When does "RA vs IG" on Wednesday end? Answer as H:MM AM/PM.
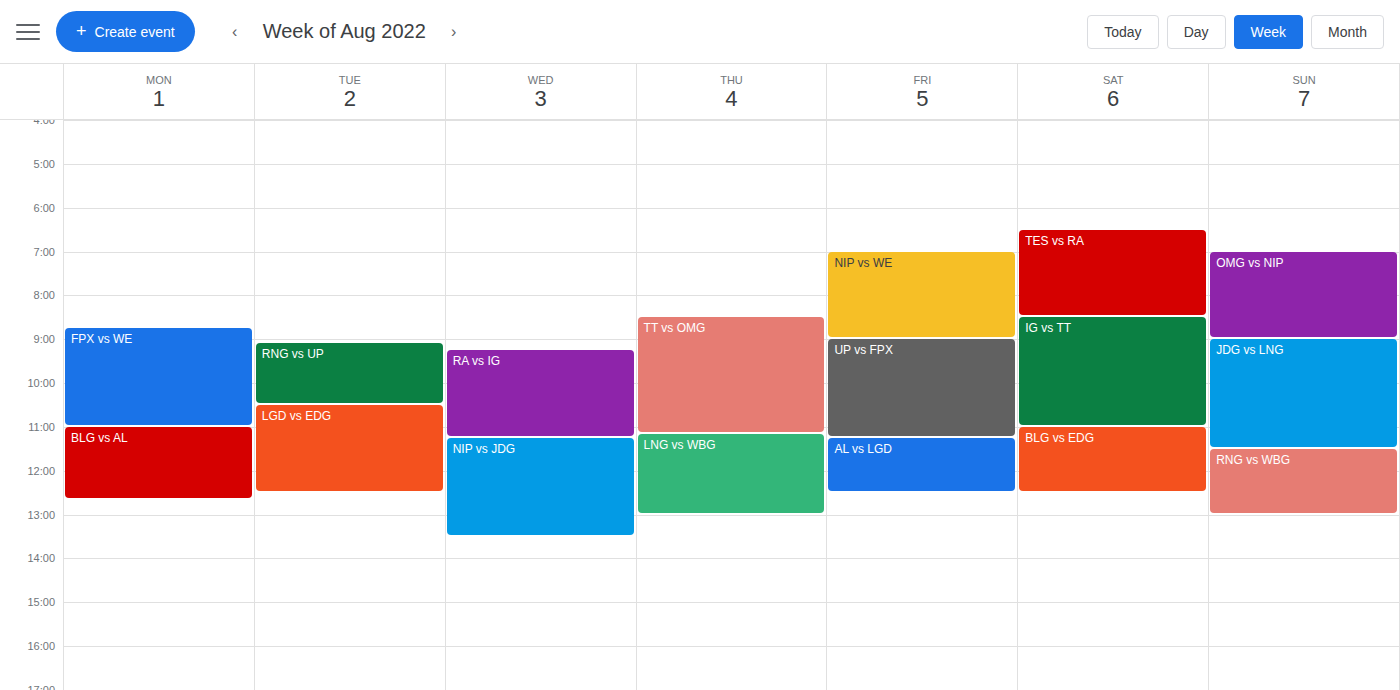
11:15 AM